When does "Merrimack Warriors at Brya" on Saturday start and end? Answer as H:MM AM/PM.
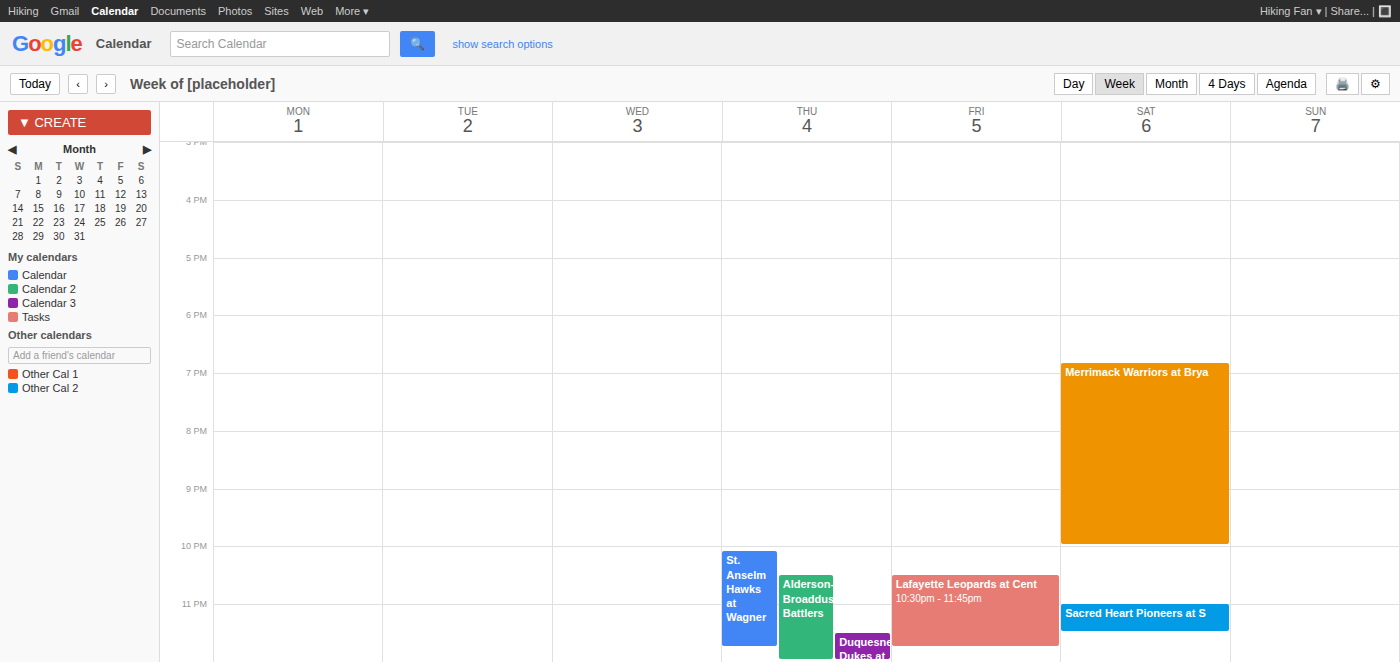
6:50 PM to 10:00 PM